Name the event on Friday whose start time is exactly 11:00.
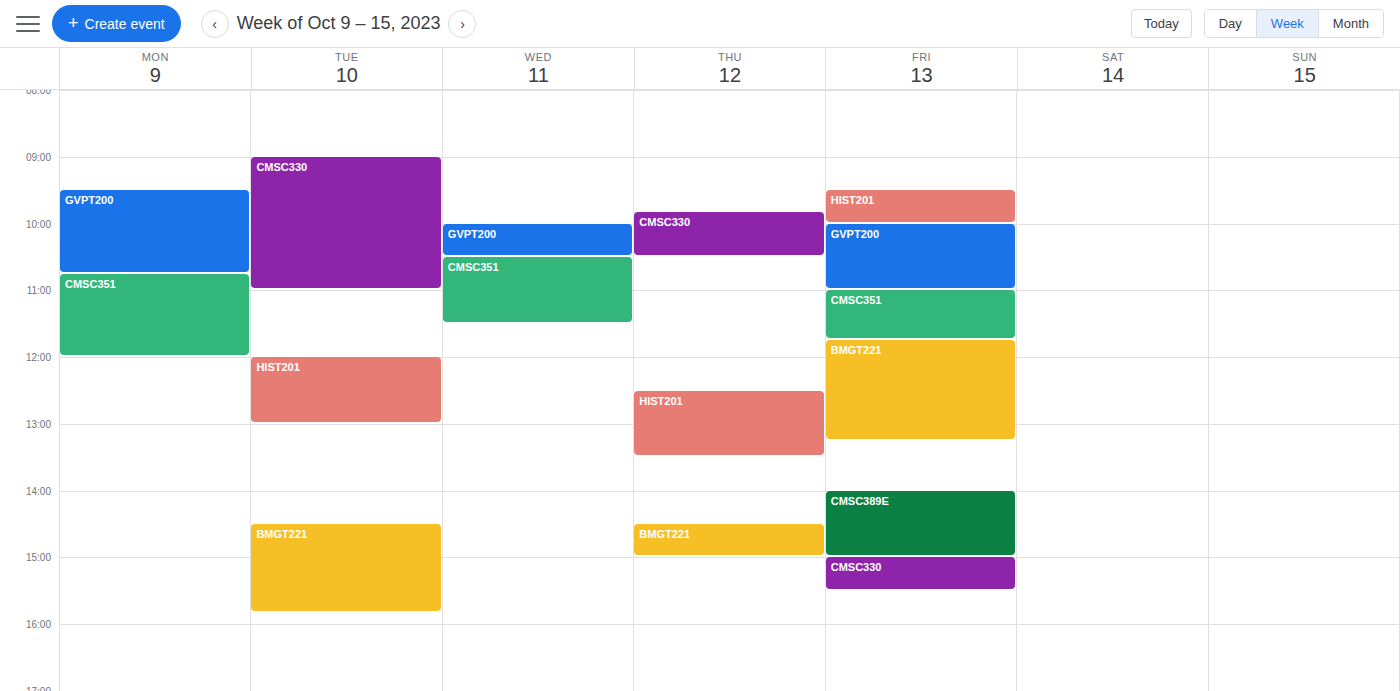
"CMSC351"